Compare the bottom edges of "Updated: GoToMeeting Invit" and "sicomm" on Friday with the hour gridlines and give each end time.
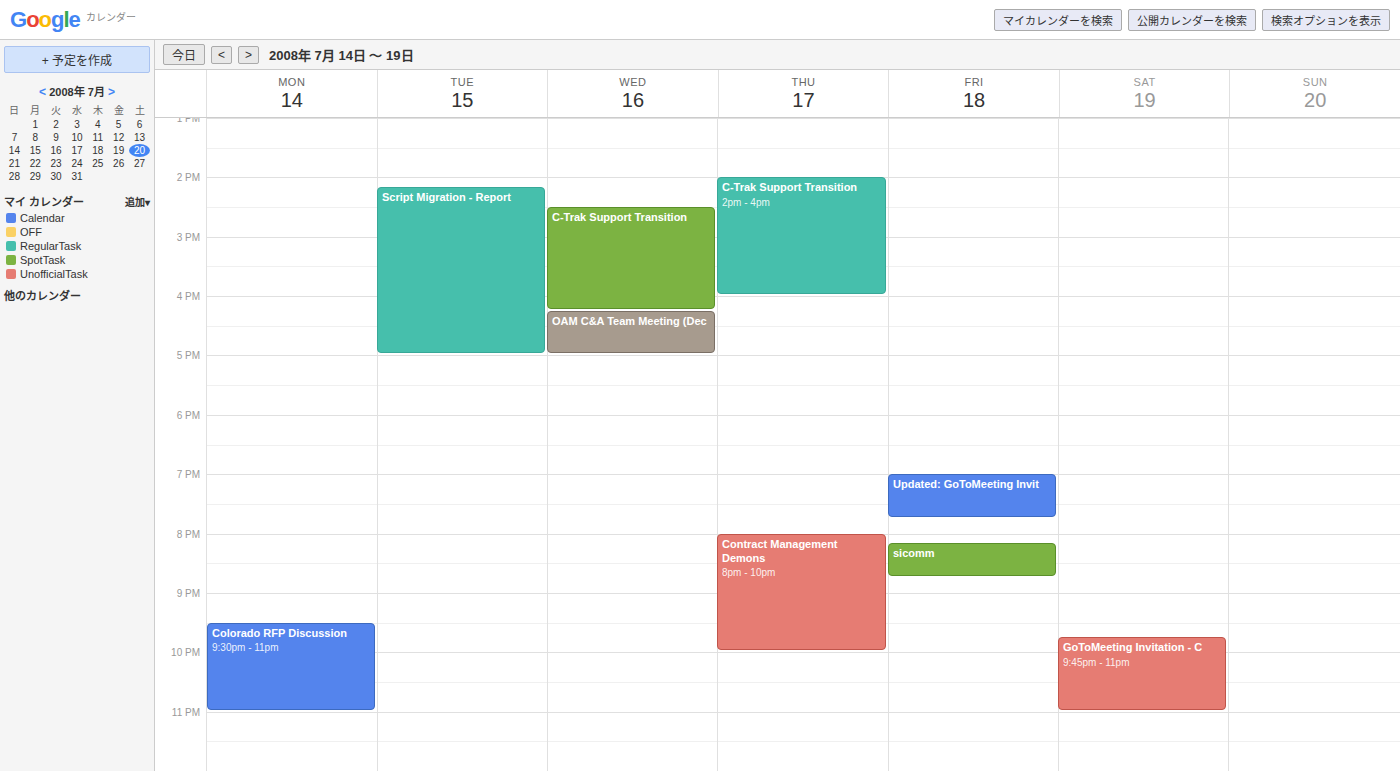
"Updated: GoToMeeting Invit": 7:45 PM, neither: three quarters of the way from the 7 PM line to the 8 PM line. "sicomm": 8:45 PM, neither: three quarters of the way from the 8 PM line to the 9 PM line.